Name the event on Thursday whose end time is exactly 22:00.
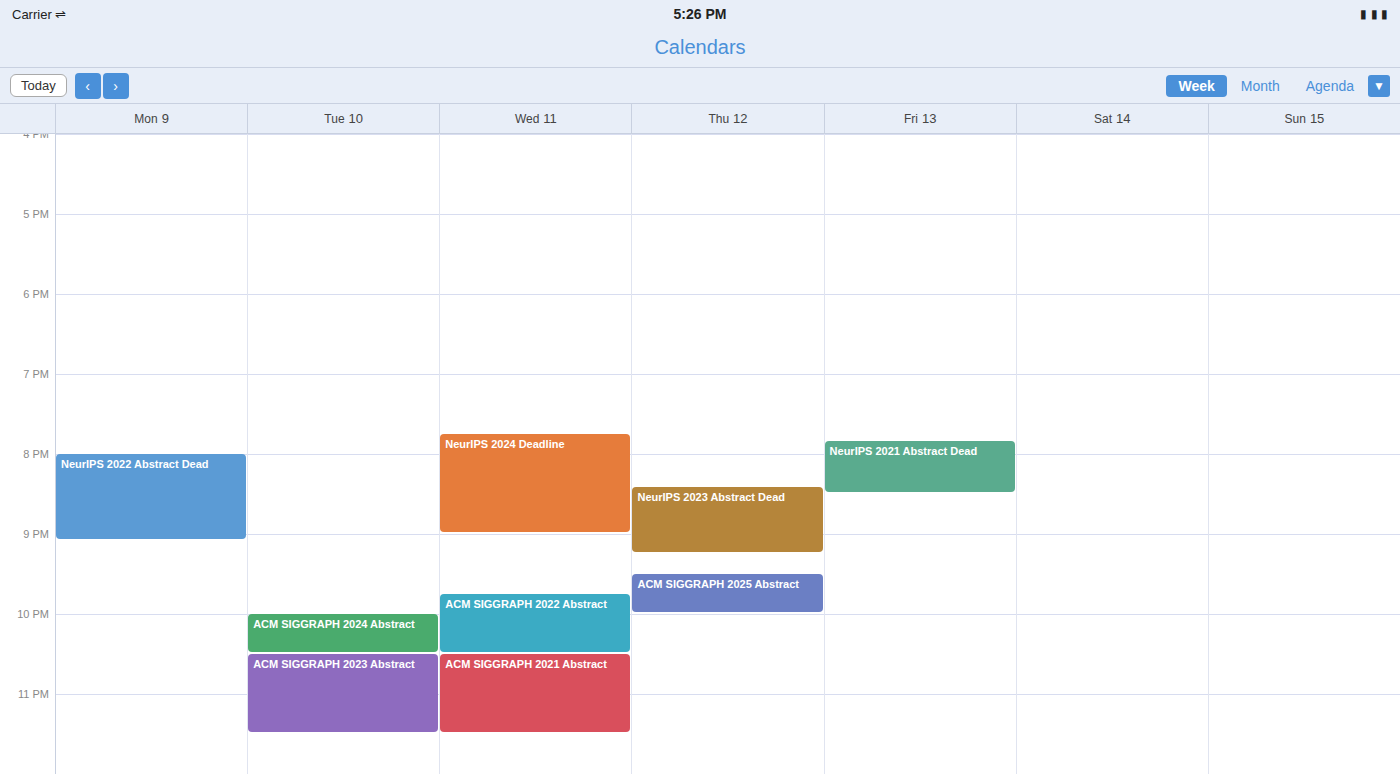
"ACM SIGGRAPH 2025 Abstract"